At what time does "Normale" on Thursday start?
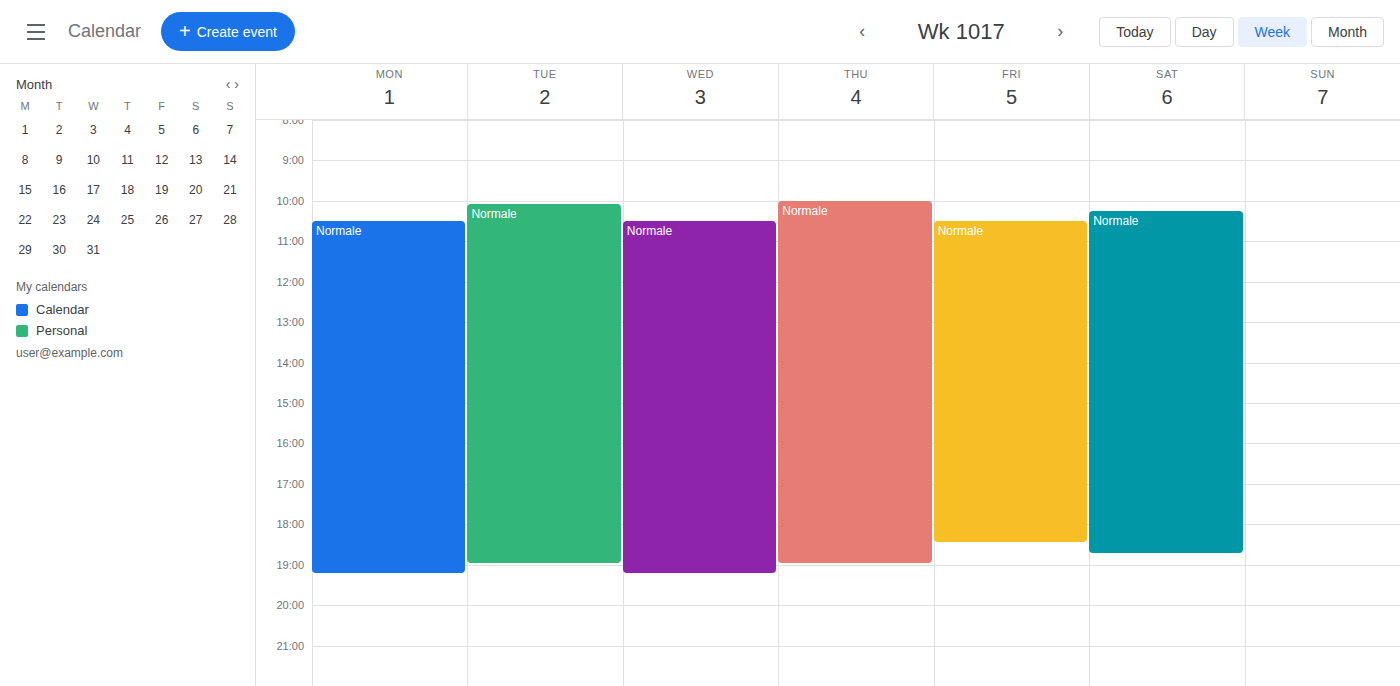
10:00 AM